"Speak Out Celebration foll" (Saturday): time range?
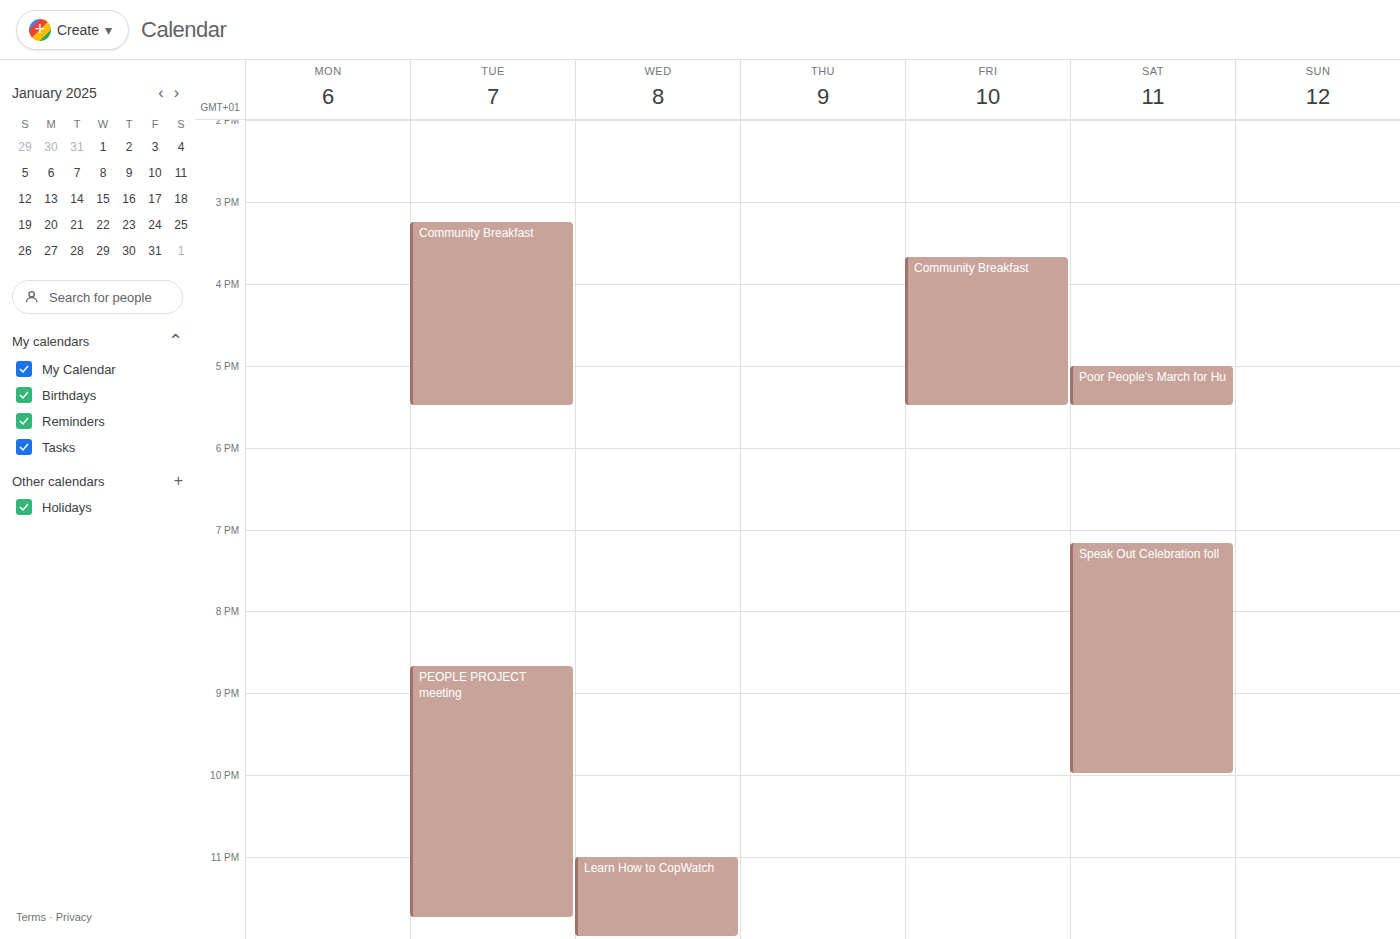
7:10 PM to 10:00 PM